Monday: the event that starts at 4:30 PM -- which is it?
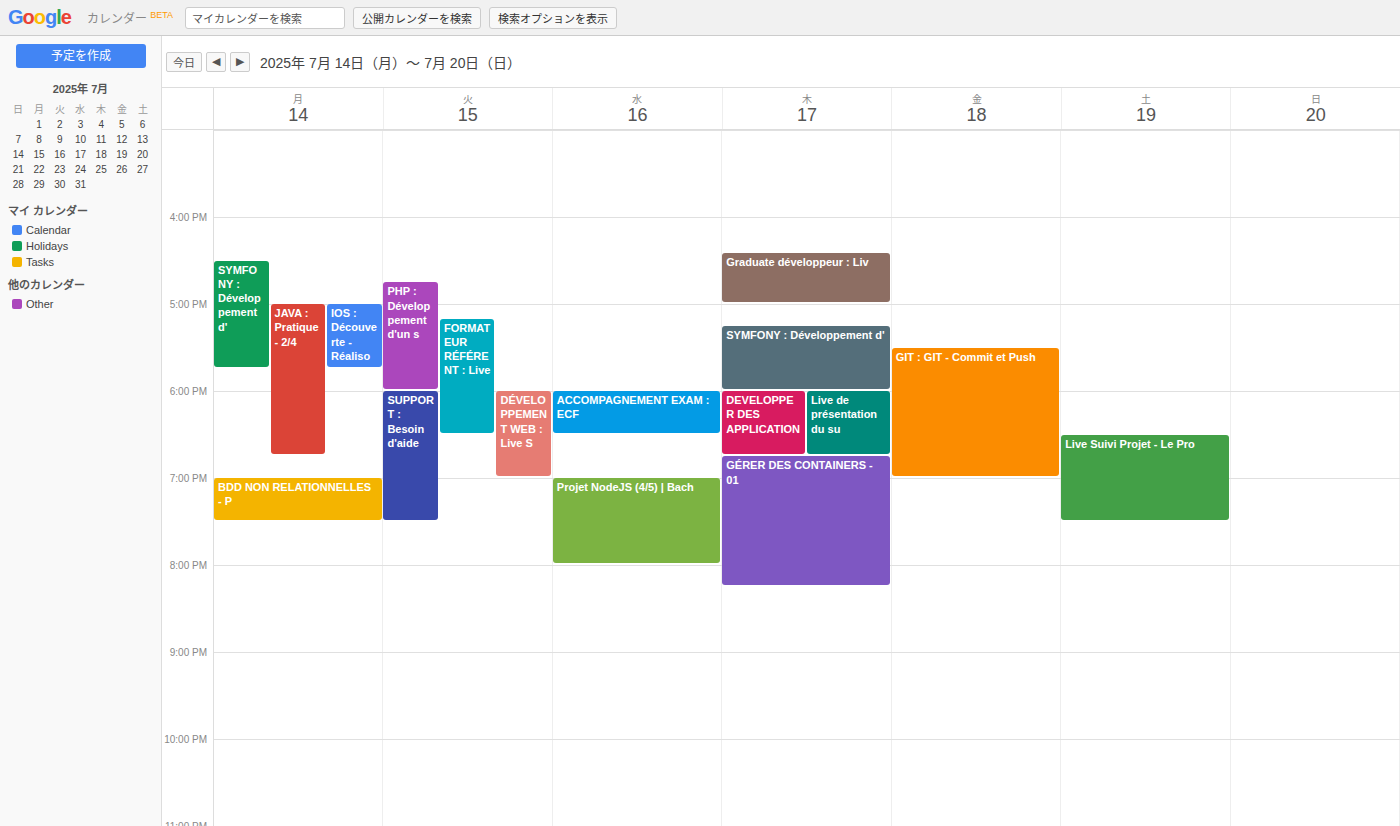
"SYMFONY : Développement d'"